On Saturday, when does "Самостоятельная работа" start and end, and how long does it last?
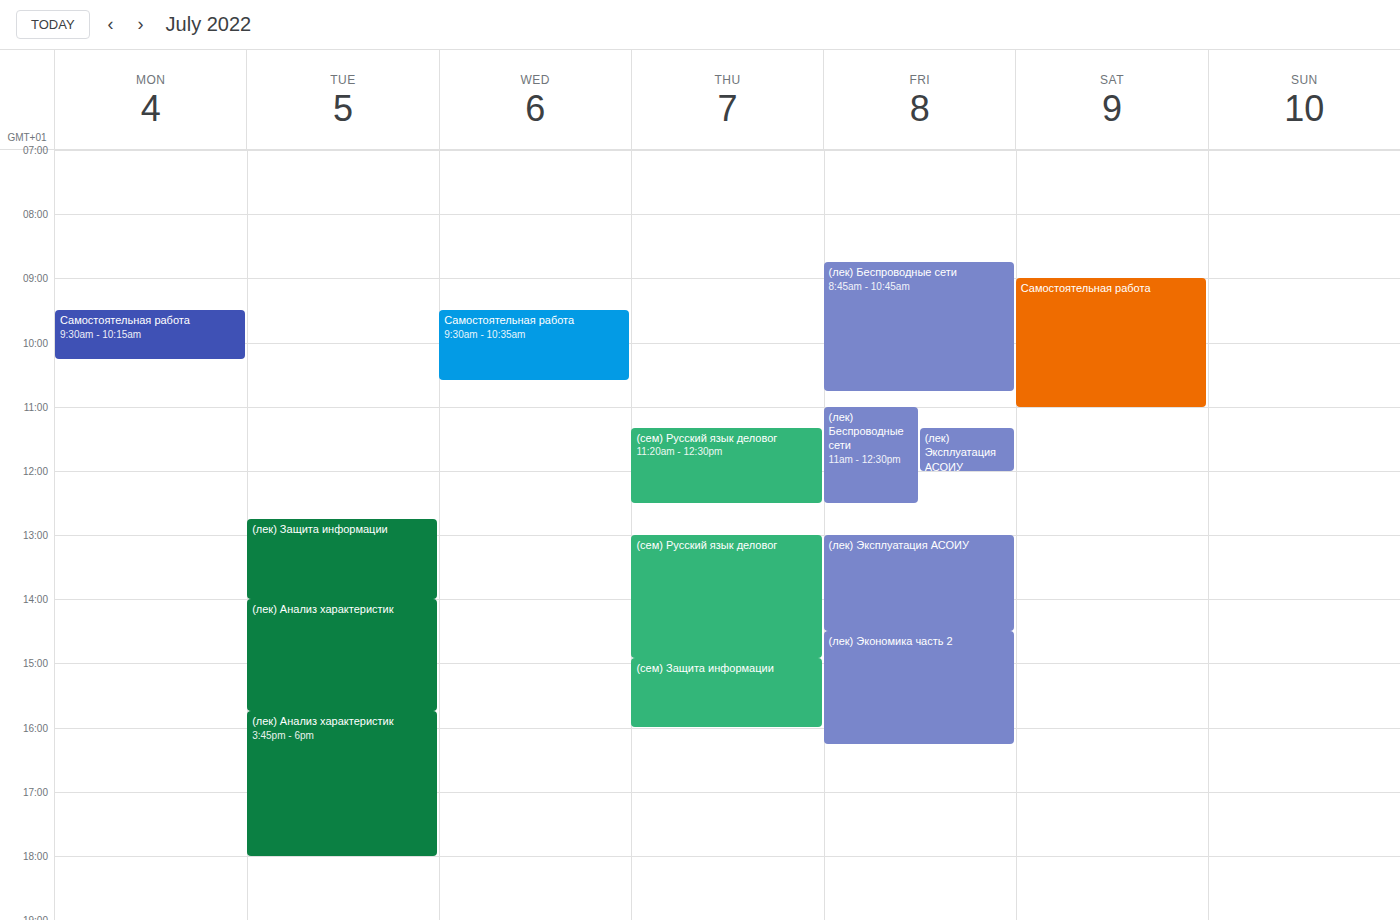
9:00 AM to 11:00 AM, 2 hours